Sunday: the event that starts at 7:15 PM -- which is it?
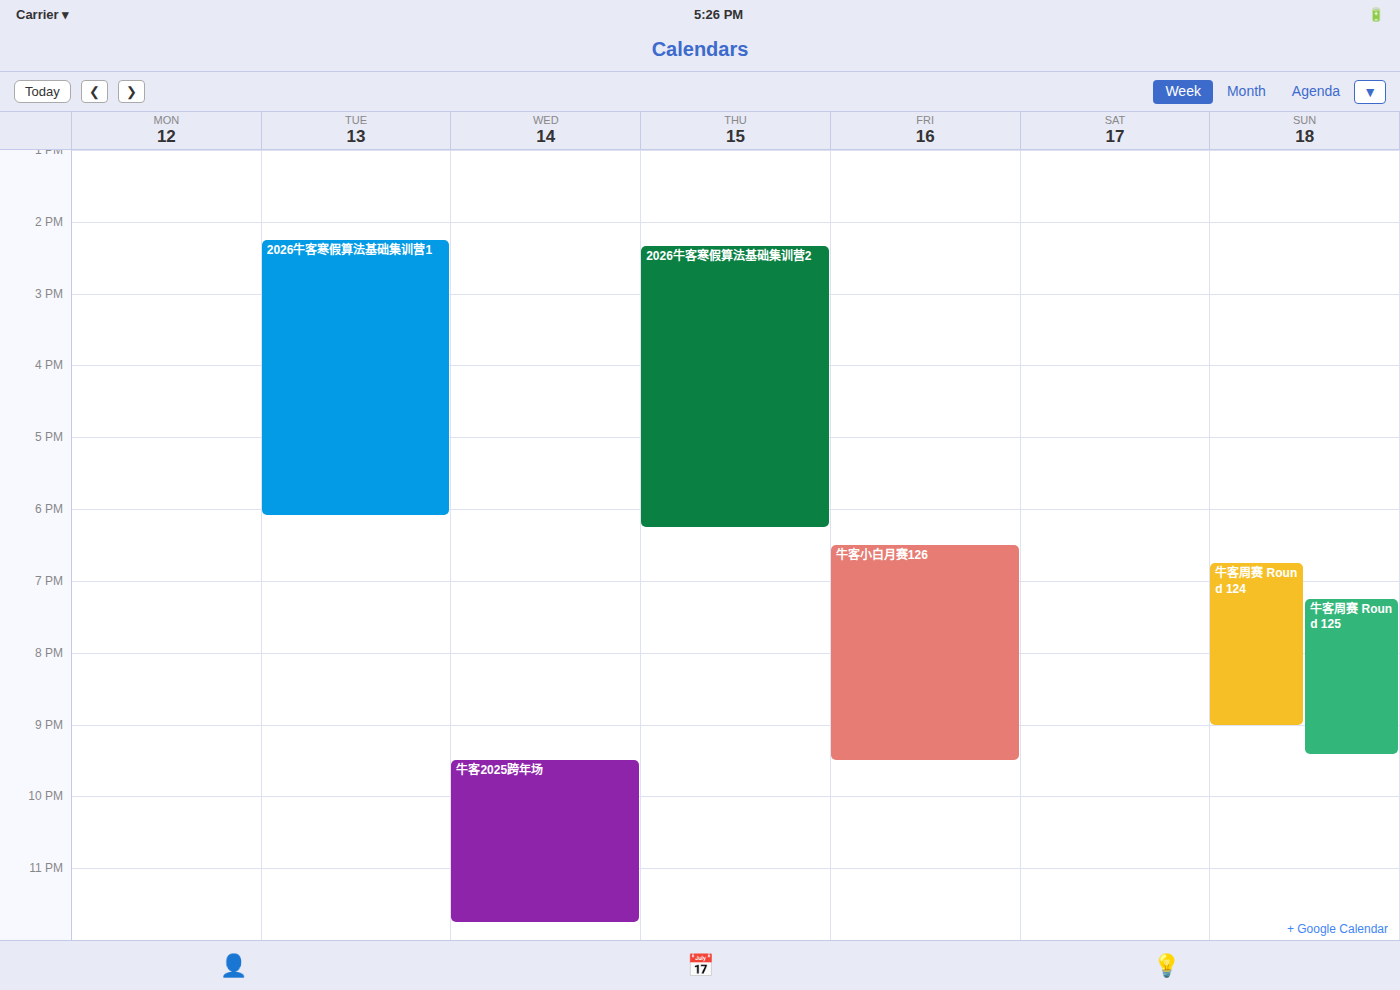
"牛客周赛 Round 125"